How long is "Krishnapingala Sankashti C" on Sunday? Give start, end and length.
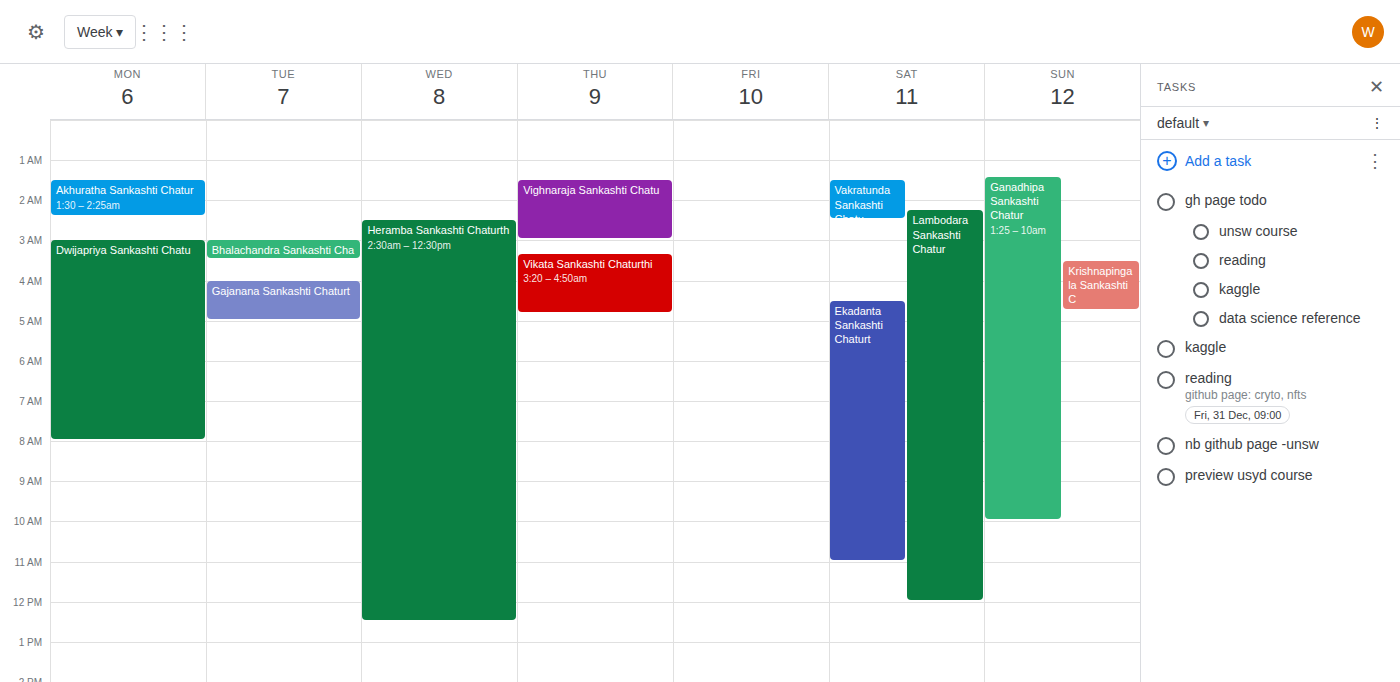
3:30 AM to 4:45 AM, 1 hour 15 minutes